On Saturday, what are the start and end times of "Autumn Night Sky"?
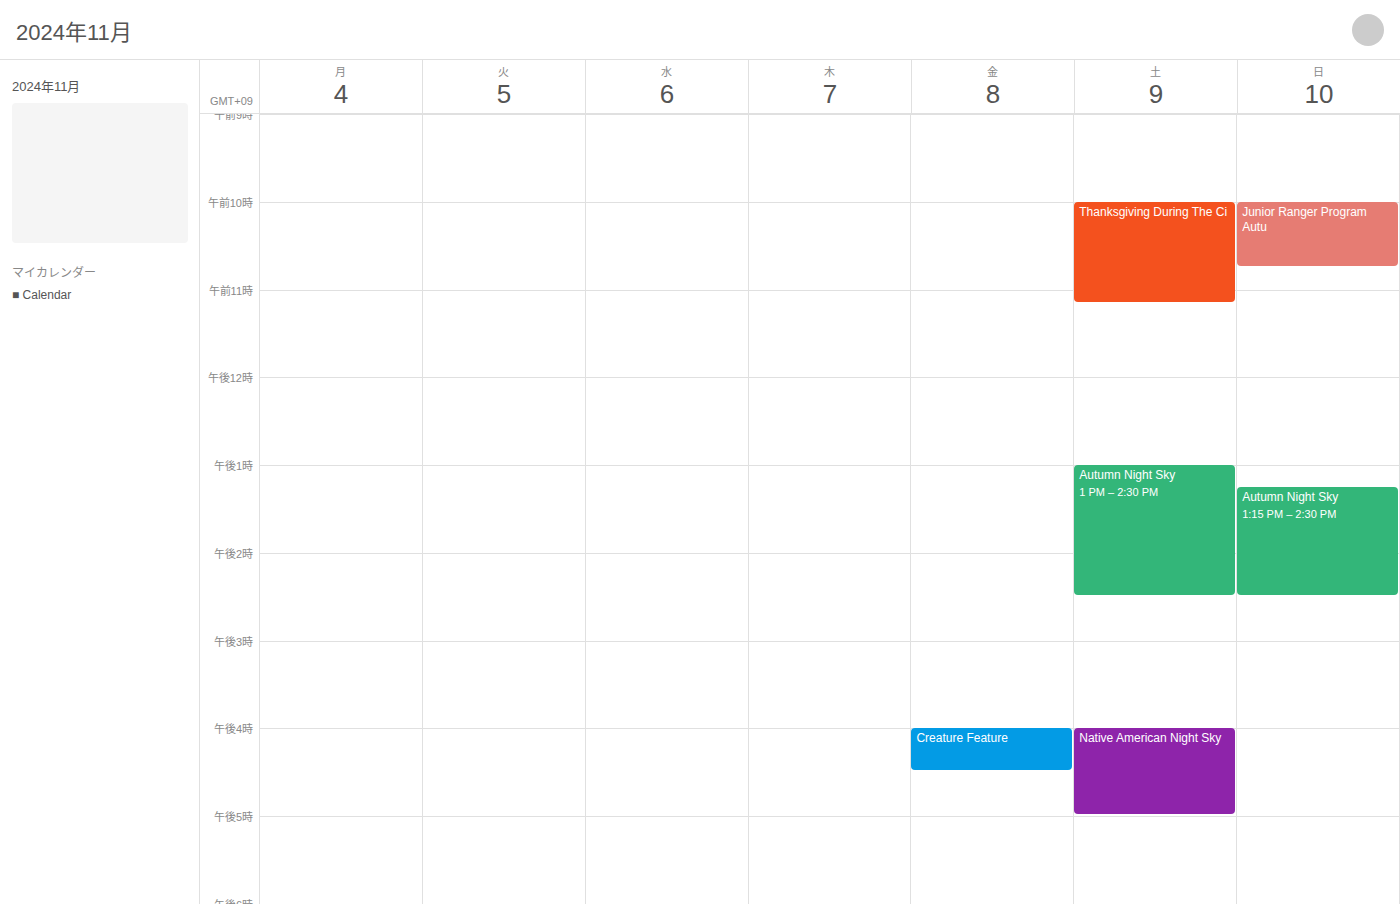
1:00 PM to 2:30 PM